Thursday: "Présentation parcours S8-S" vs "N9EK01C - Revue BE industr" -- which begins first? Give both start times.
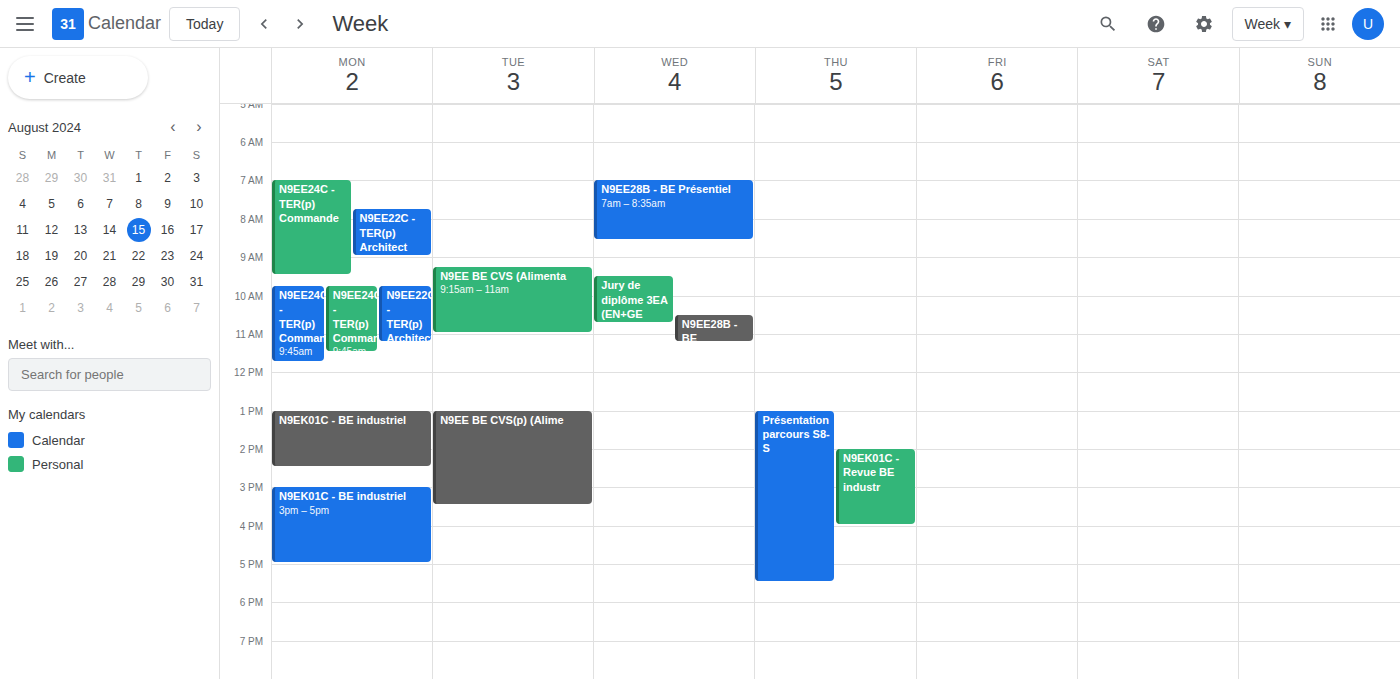
"Présentation parcours S8-S" 1:00 PM; "N9EK01C - Revue BE industr" 2:00 PM.